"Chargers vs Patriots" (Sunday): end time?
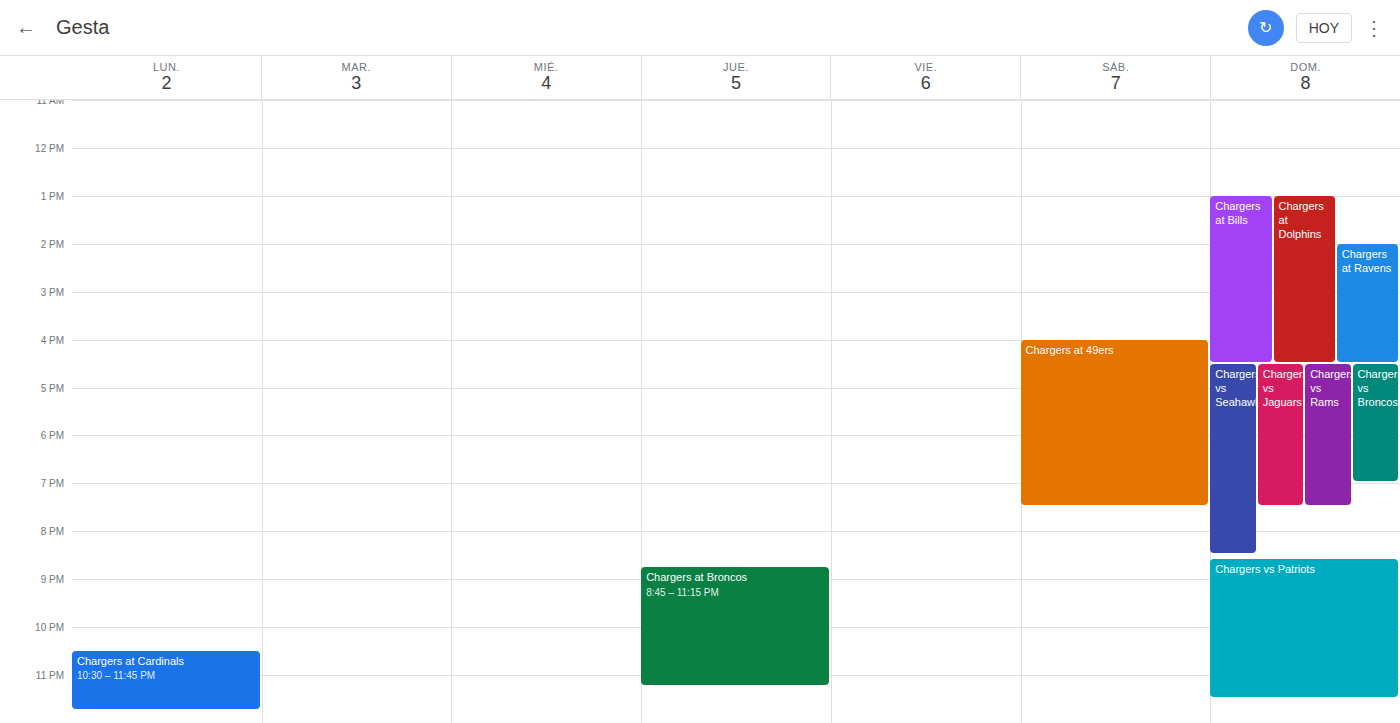
11:30 PM